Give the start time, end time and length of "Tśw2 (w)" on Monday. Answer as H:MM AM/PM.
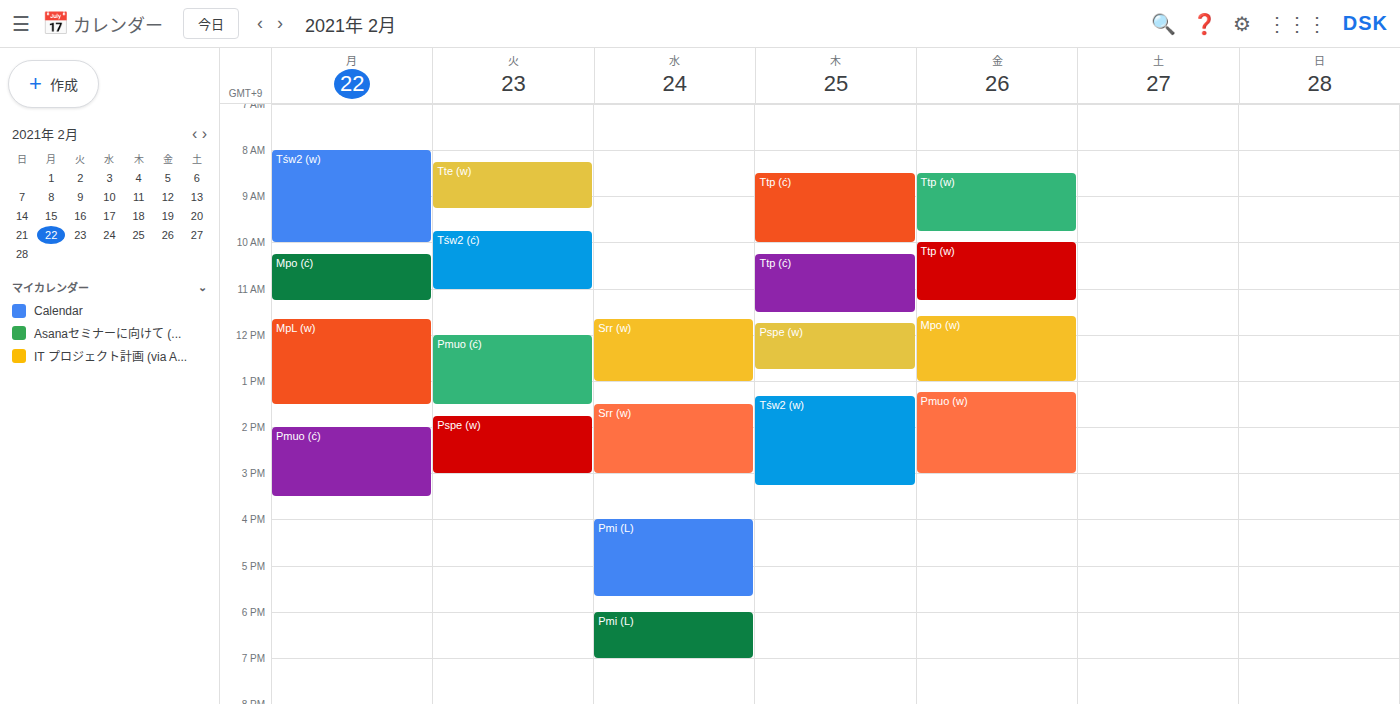
8:00 AM to 10:00 AM, 2 hours